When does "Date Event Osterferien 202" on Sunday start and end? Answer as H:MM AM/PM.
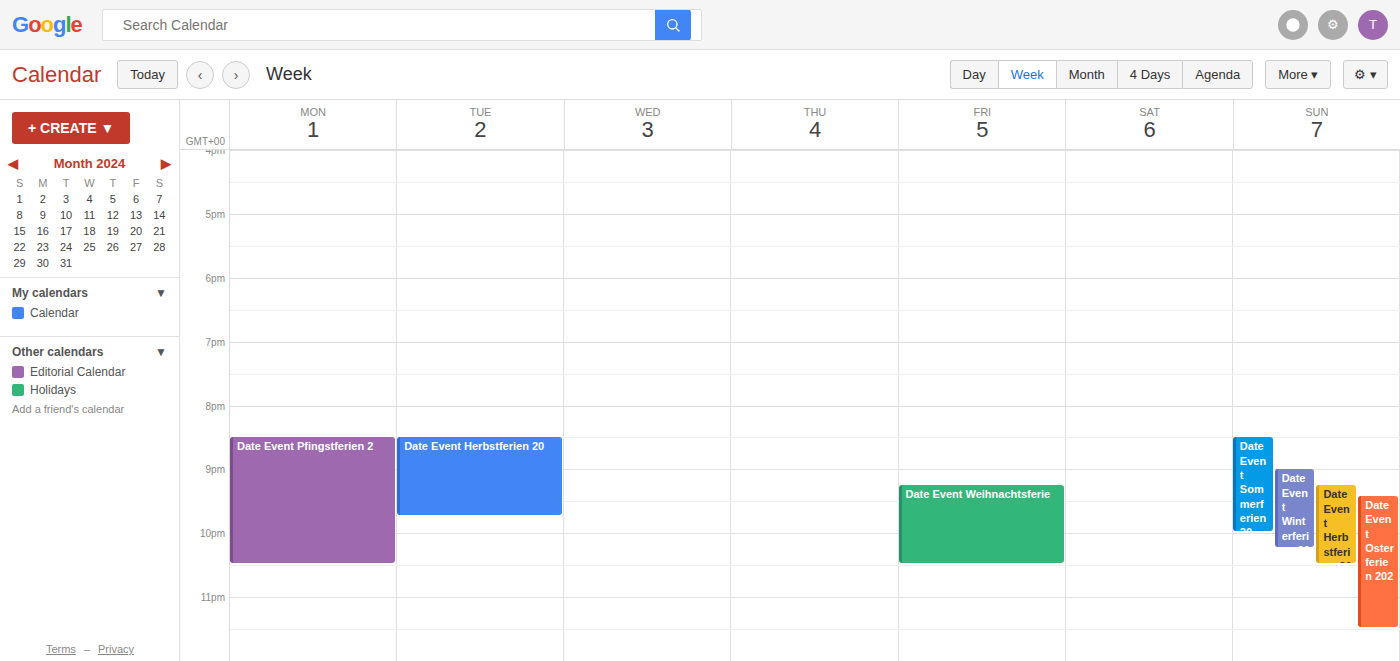
9:25 PM to 11:30 PM